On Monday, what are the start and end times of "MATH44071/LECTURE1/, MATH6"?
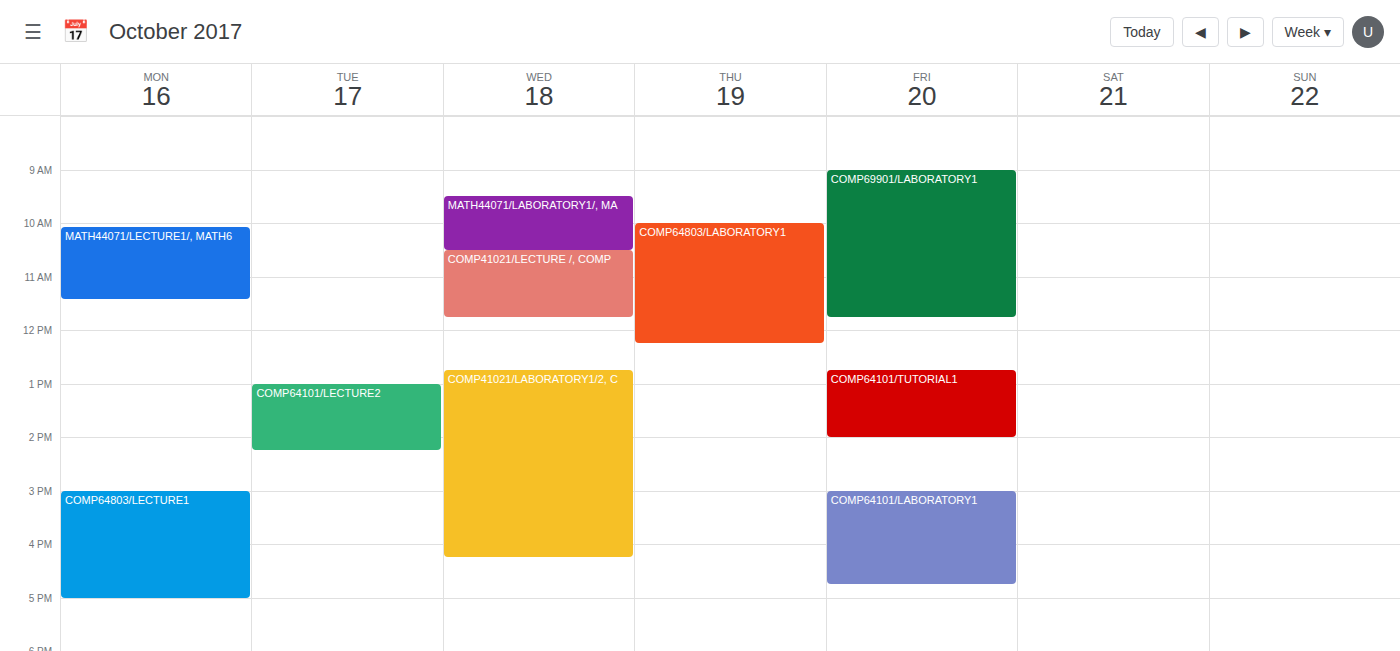
10:05 to 11:25